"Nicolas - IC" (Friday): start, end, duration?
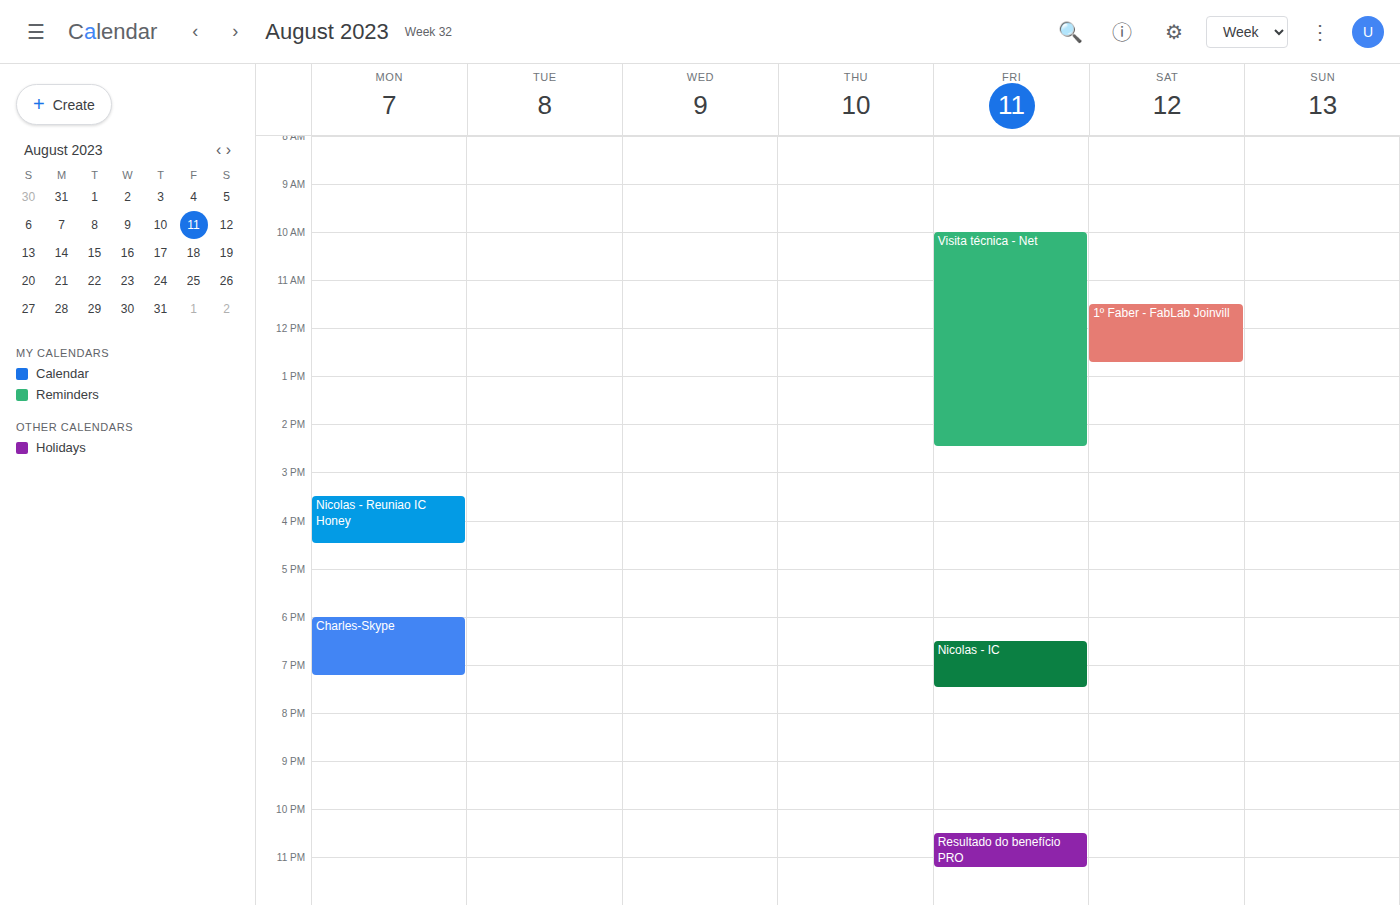
6:30 PM to 7:30 PM, 1 hour